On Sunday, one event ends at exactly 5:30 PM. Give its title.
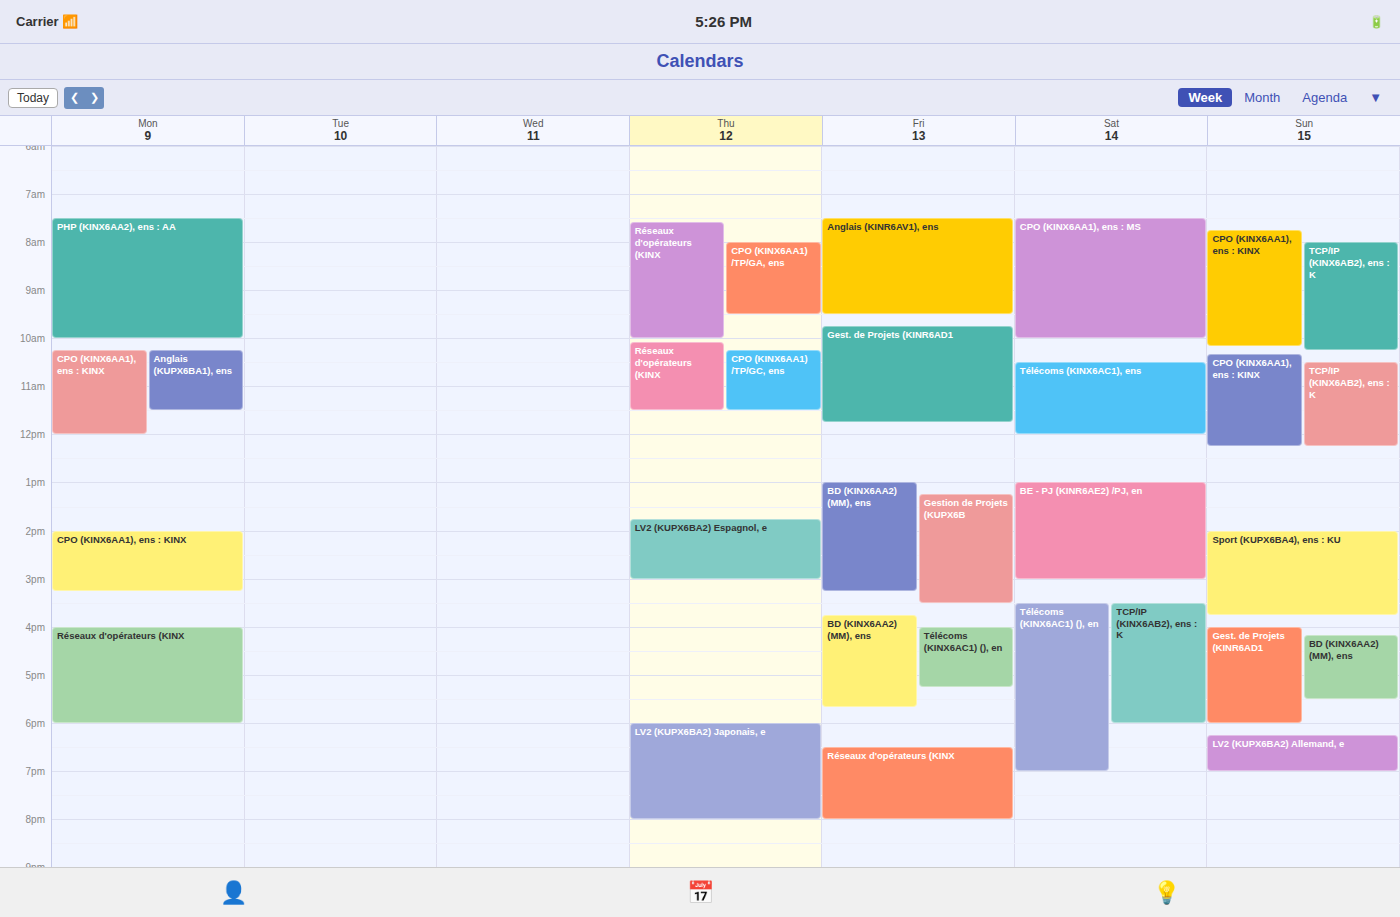
"BD (KINX6AA2) (MM), ens"